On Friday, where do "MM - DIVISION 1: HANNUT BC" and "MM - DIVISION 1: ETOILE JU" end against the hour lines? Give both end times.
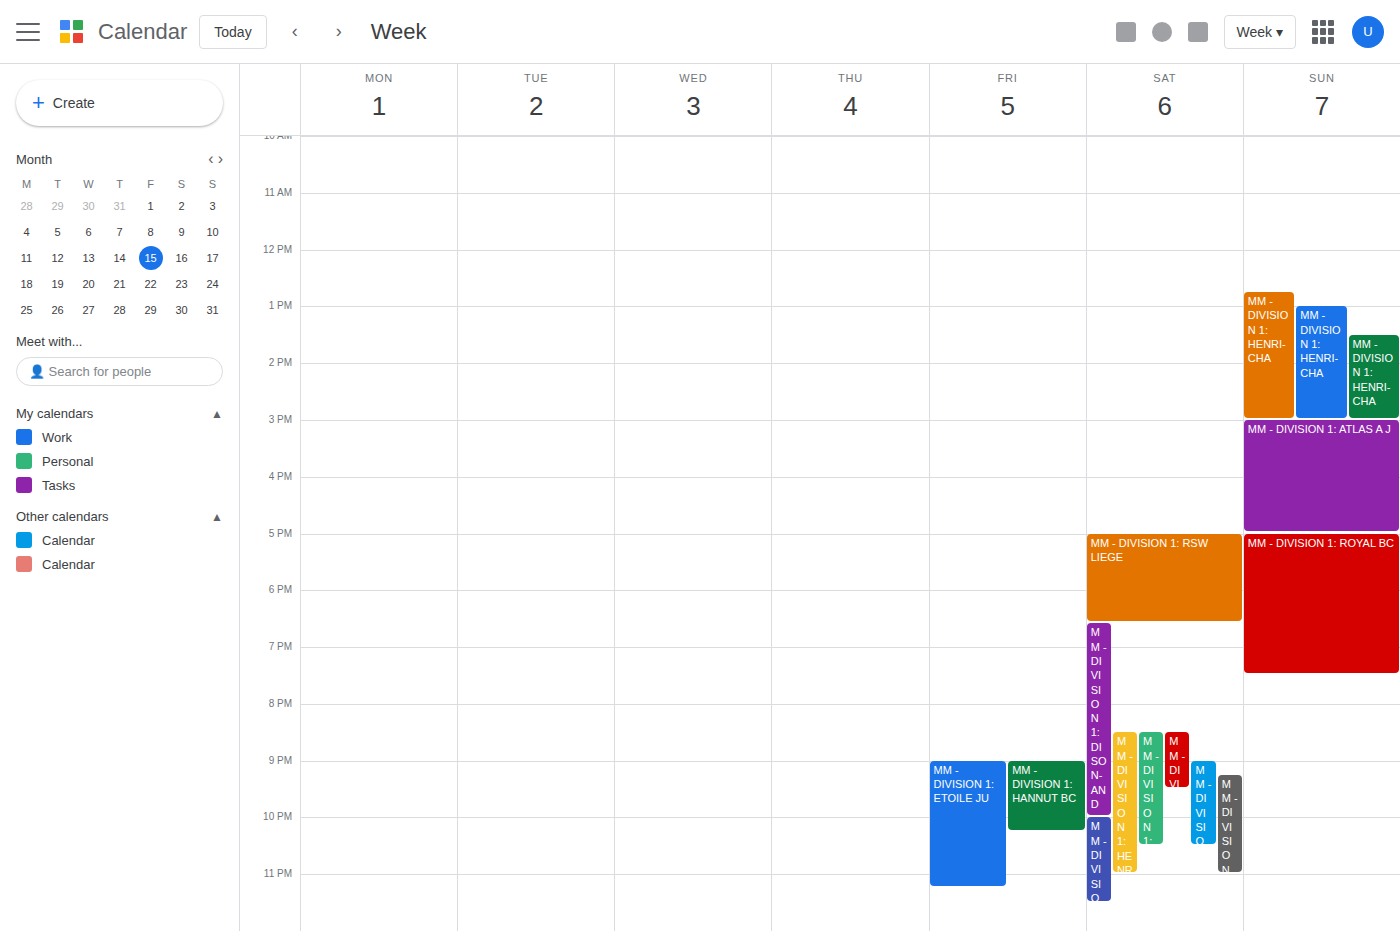
"MM - DIVISION 1: HANNUT BC": 10:15 PM, neither: a quarter of the way from the 10 PM line to the 11 PM line. "MM - DIVISION 1: ETOILE JU": 11:15 PM, neither: a quarter of the way from the 11 PM line to the 12 AM line.